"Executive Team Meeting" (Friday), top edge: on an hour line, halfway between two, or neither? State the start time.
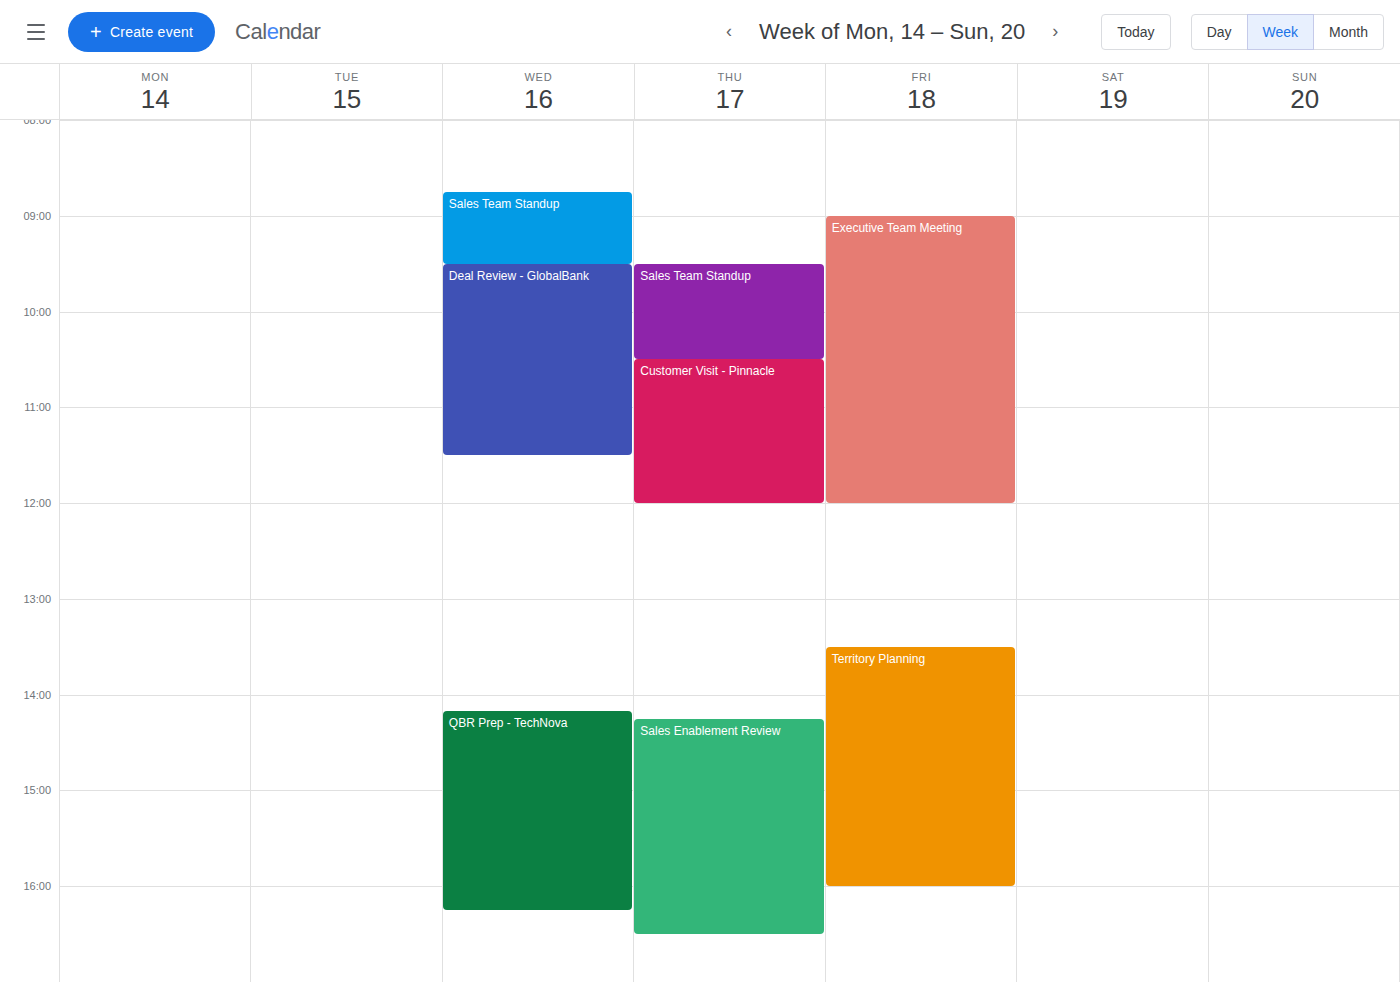
9:00 AM -- exactly on the 9 AM line.